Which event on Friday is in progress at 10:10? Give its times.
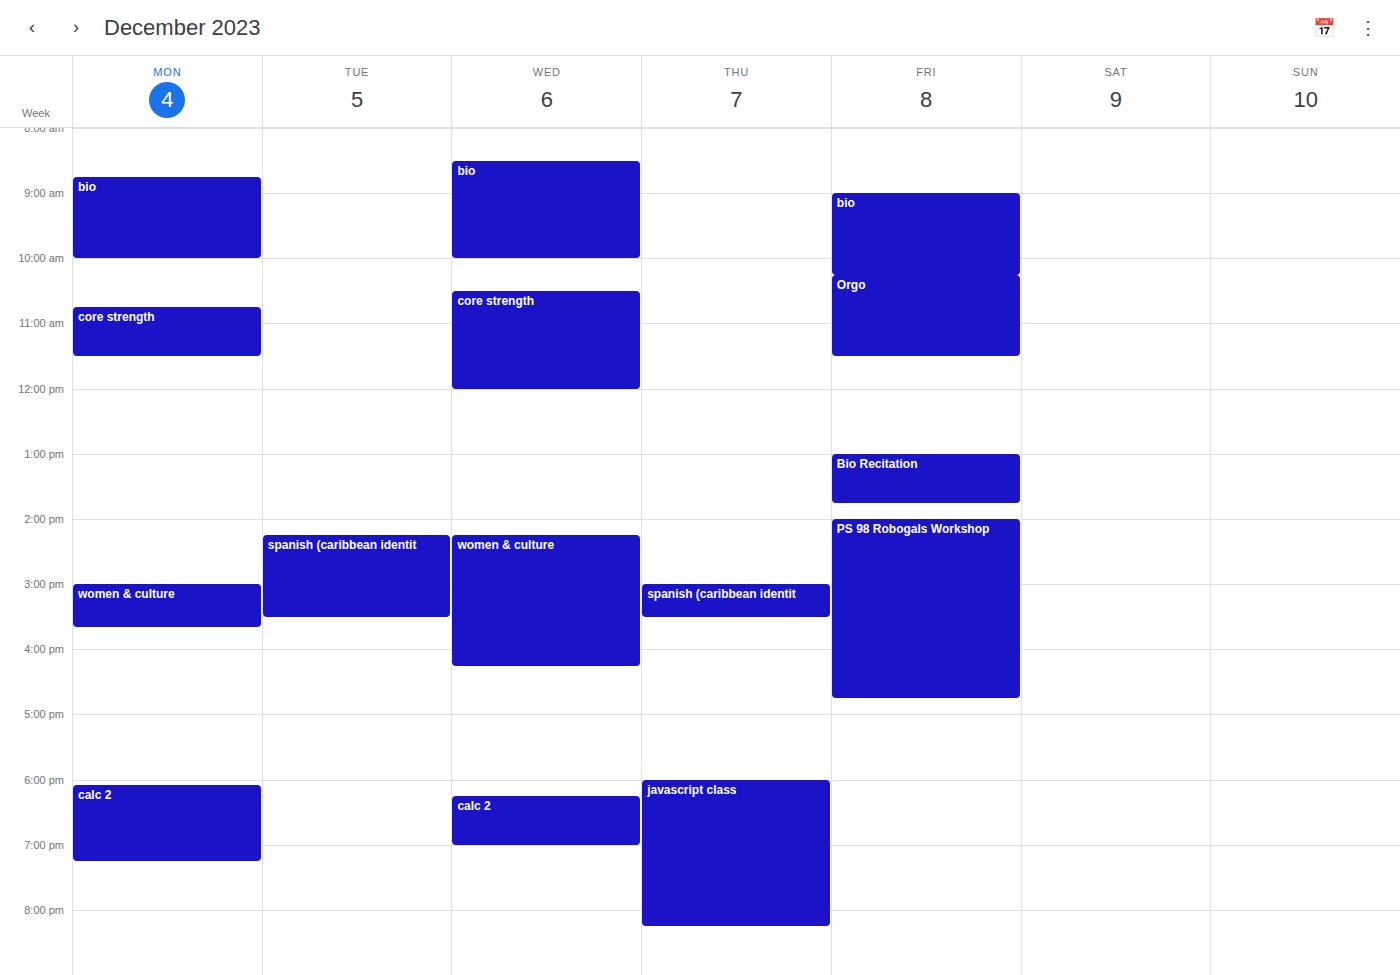
"bio", 09:00 to 10:15